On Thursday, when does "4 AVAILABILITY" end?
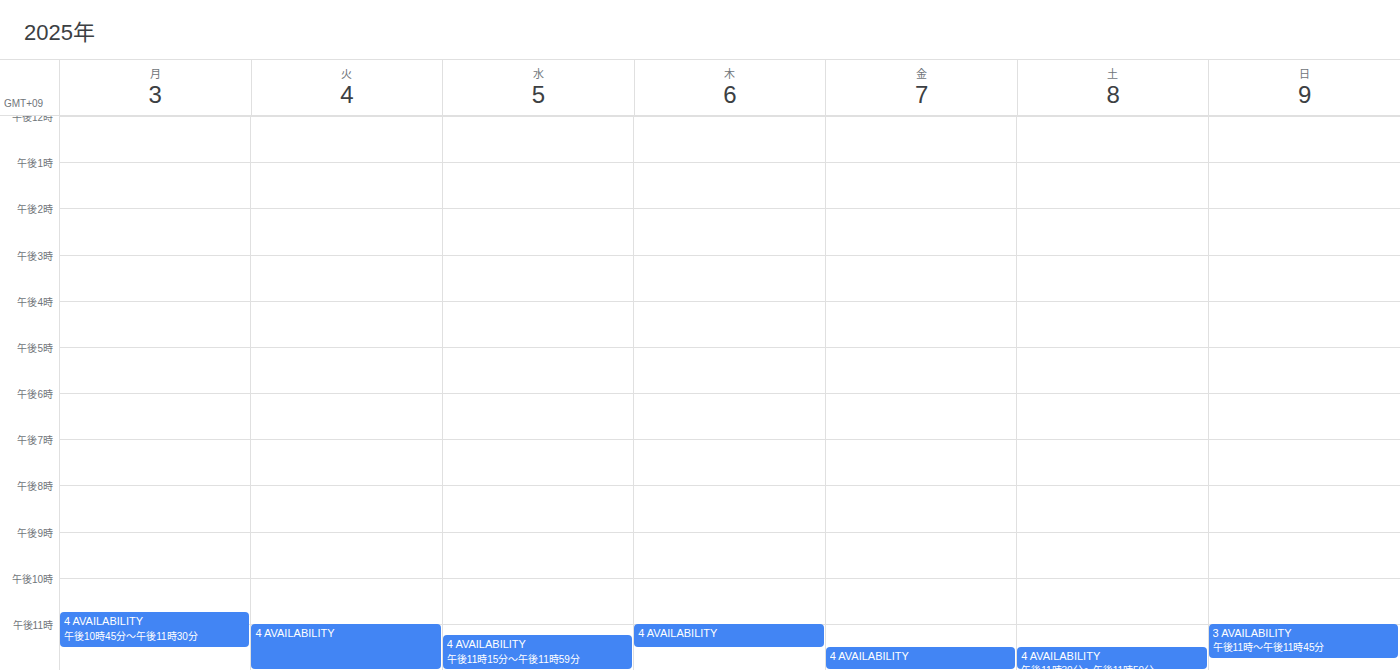
23:30